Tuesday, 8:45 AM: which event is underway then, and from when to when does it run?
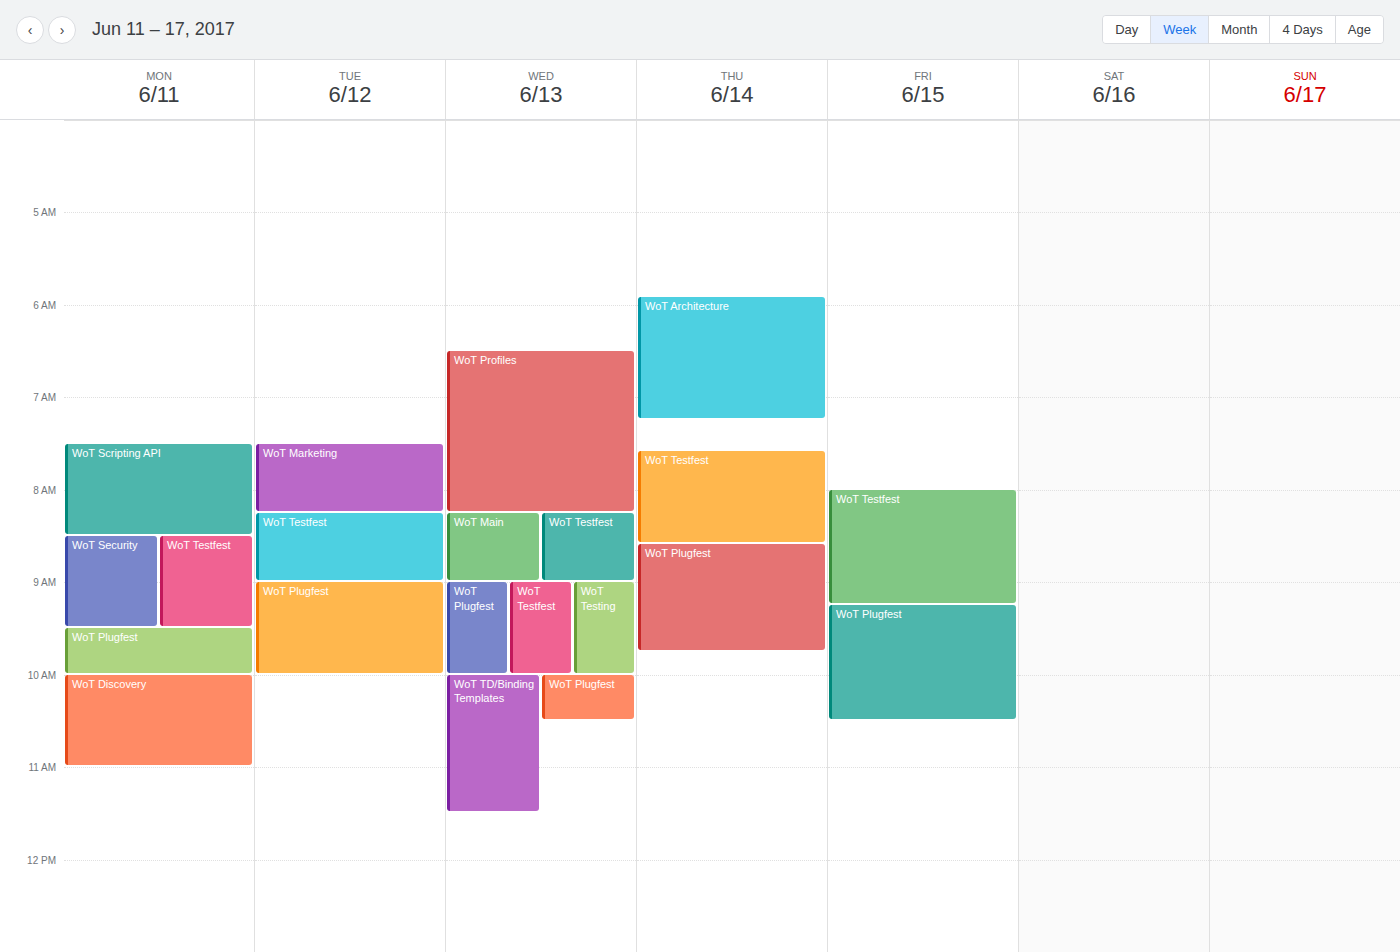
"WoT Testfest", 8:15 AM to 9:00 AM